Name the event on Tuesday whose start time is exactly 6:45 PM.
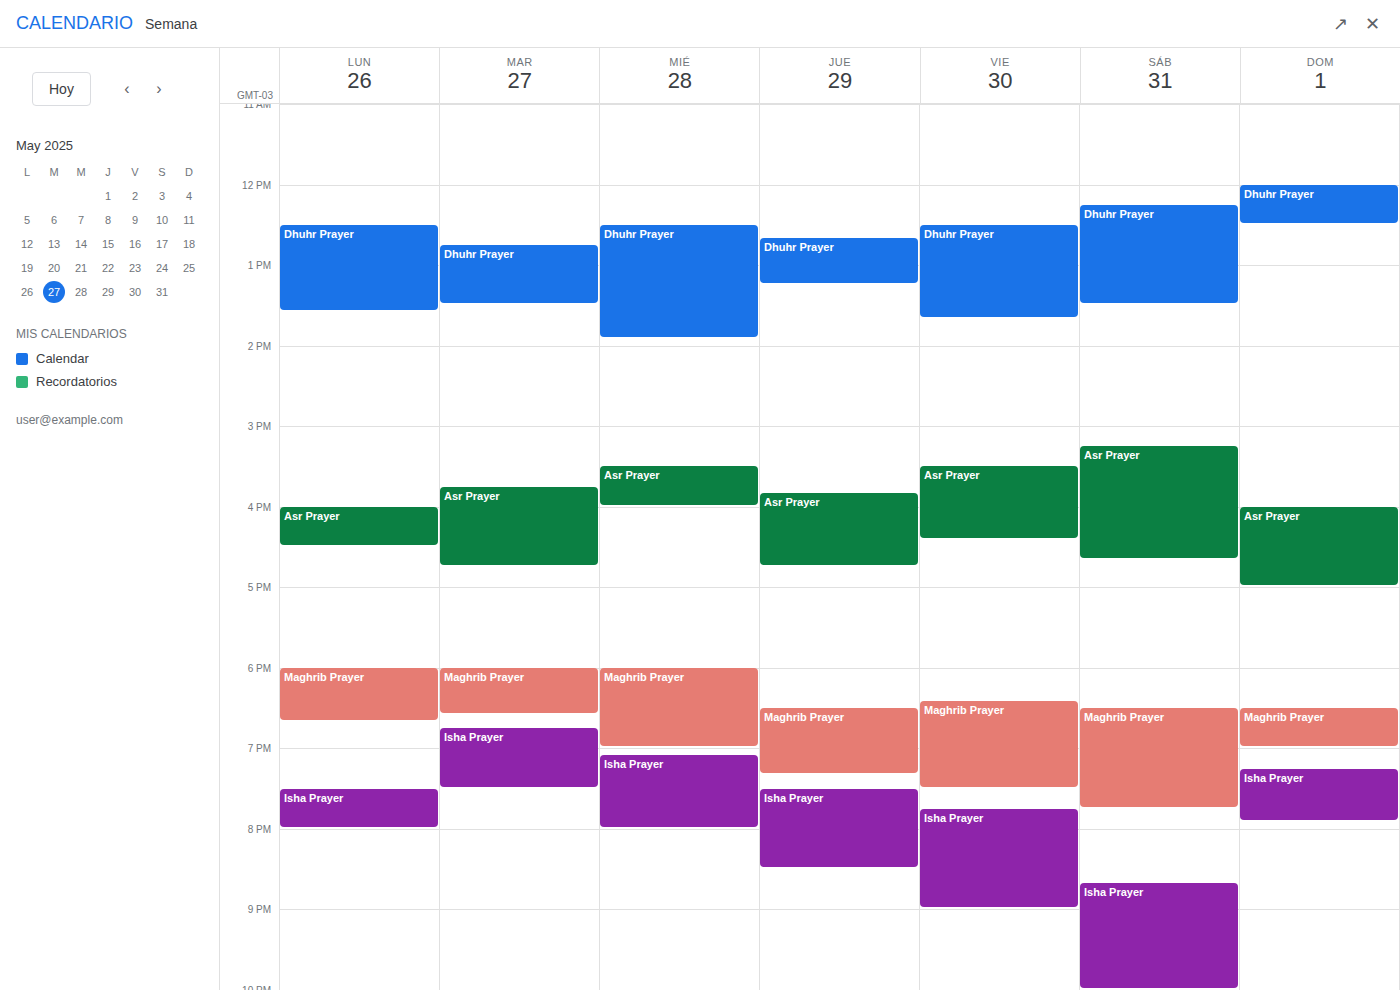
"Isha Prayer"